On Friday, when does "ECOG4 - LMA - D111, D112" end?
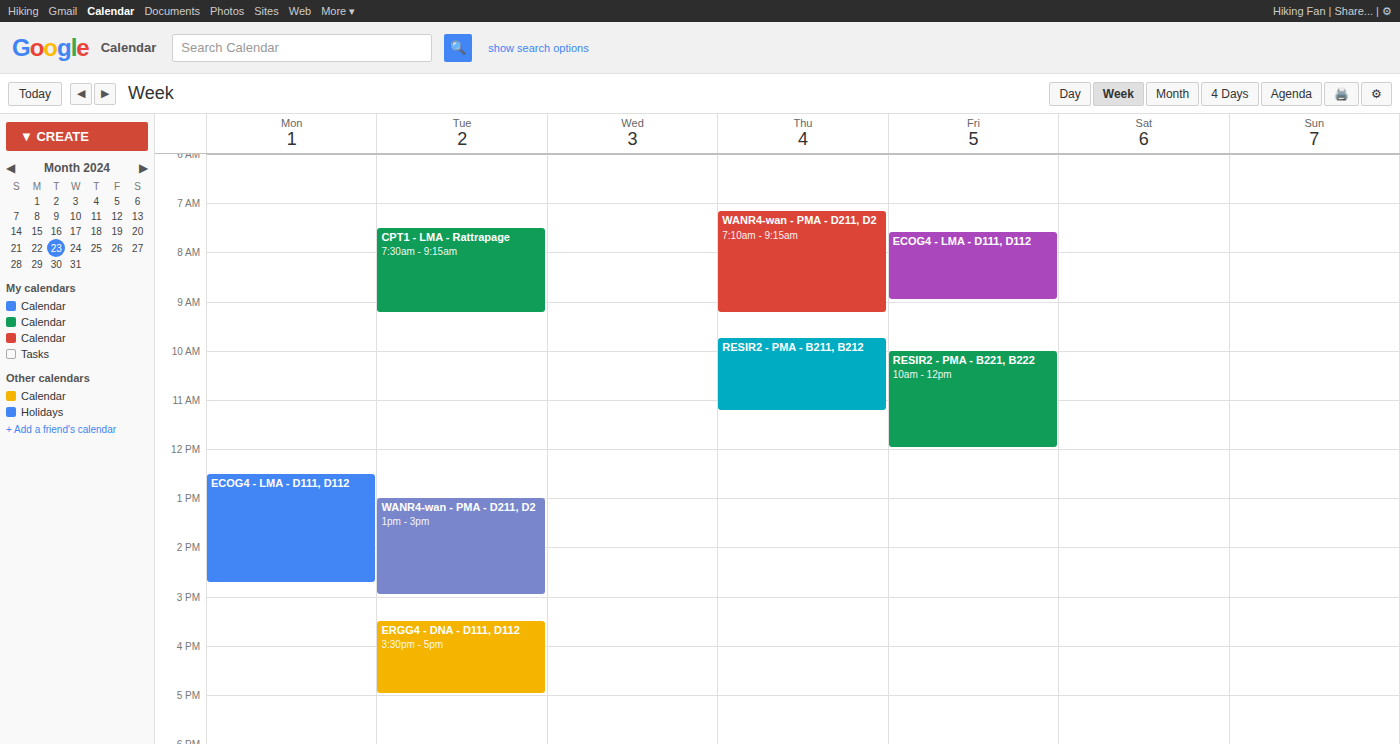
9:00 AM